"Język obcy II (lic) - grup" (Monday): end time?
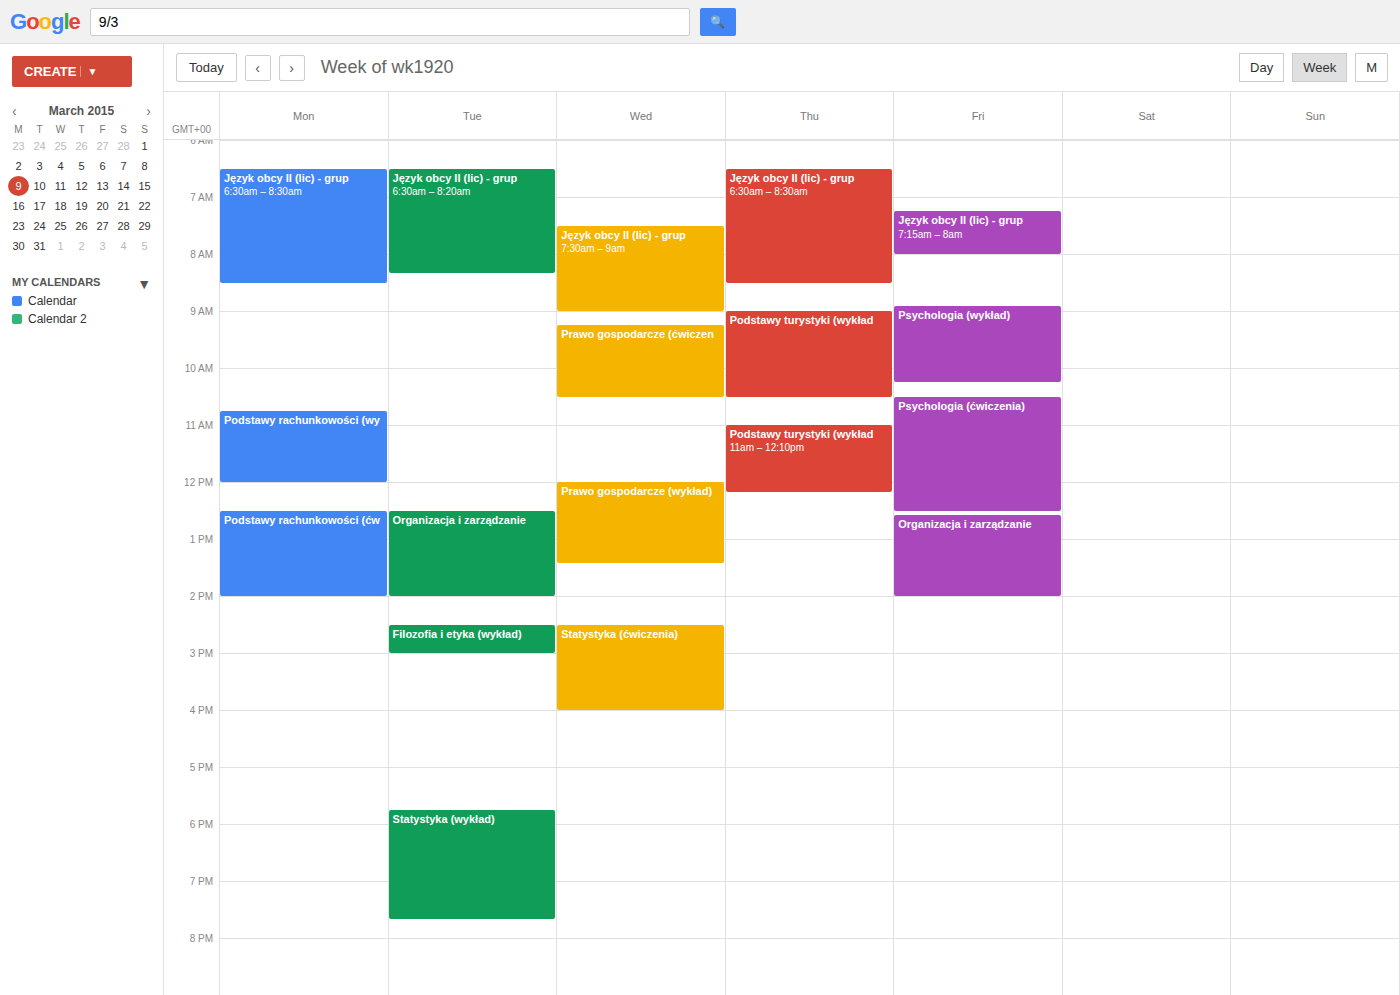
8:30 AM